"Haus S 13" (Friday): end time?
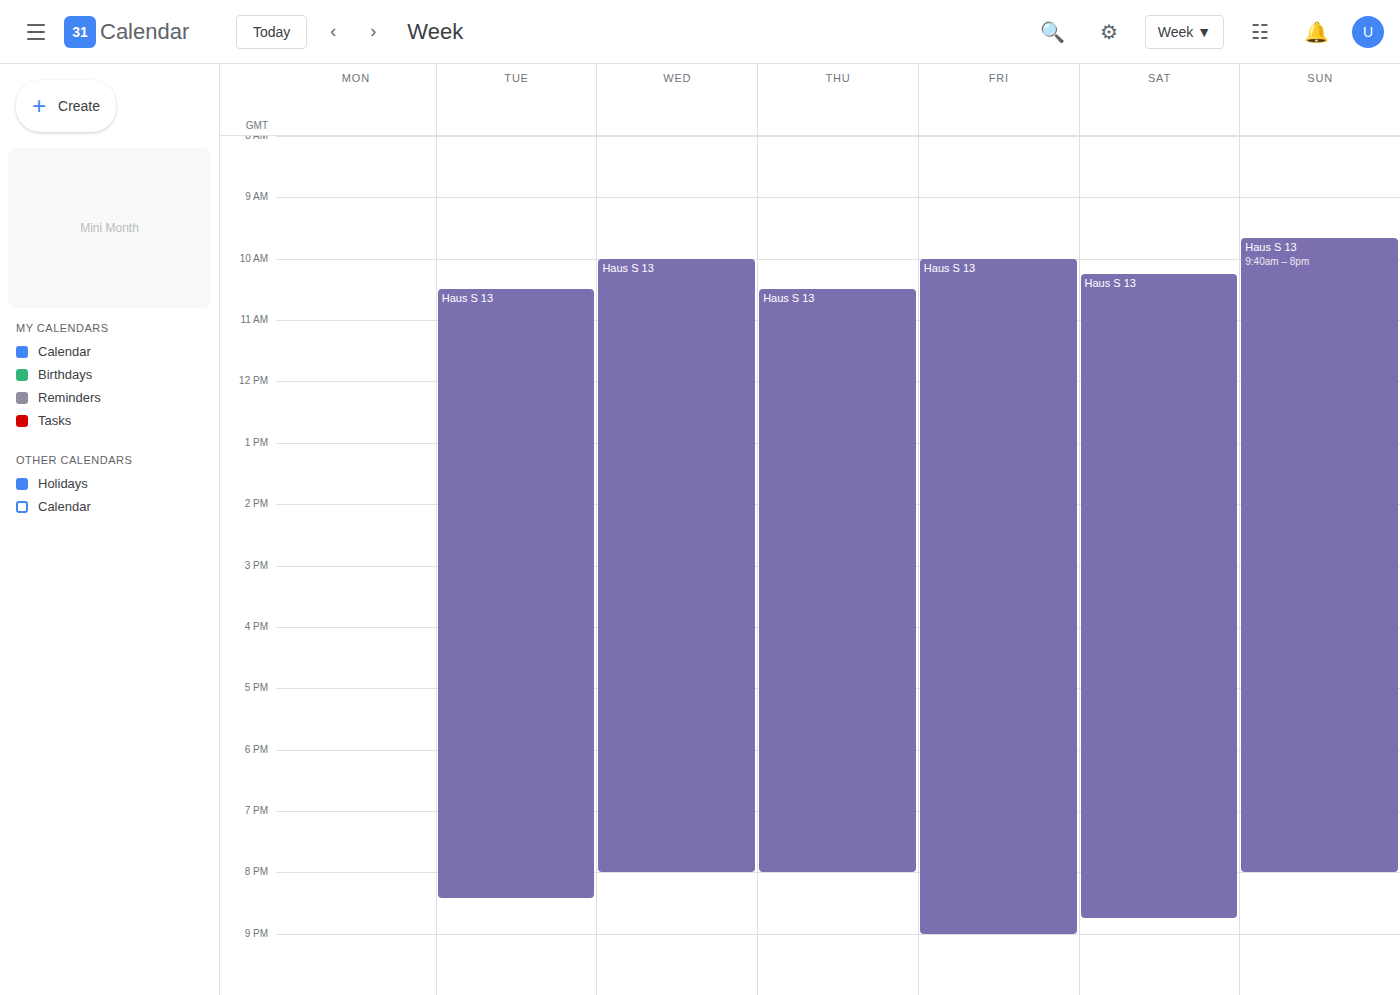
21:00